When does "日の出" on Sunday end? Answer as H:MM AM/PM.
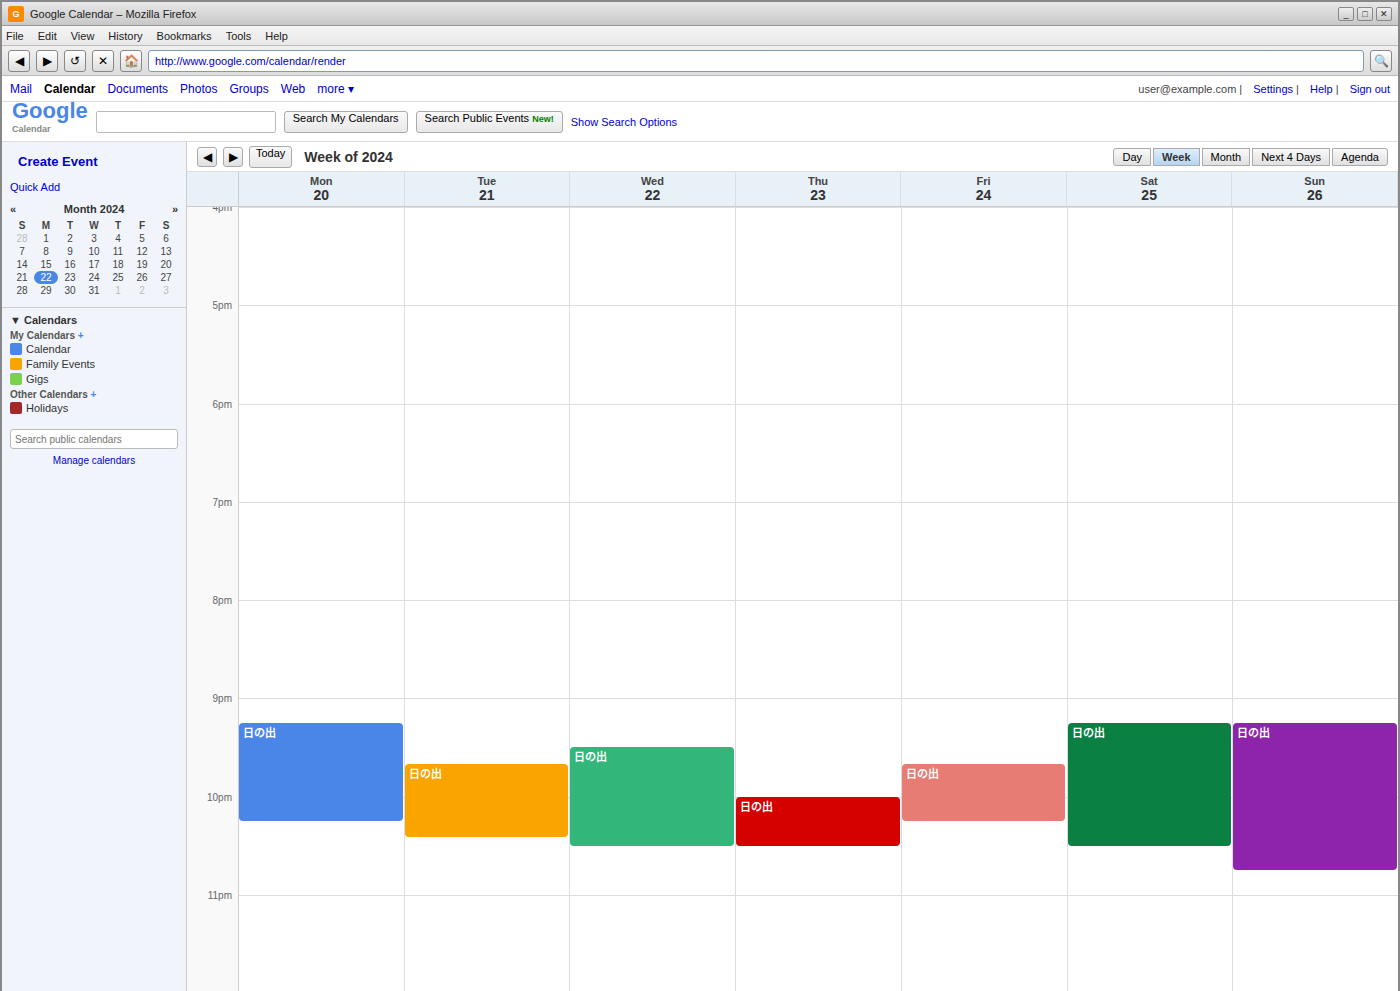
10:45 PM